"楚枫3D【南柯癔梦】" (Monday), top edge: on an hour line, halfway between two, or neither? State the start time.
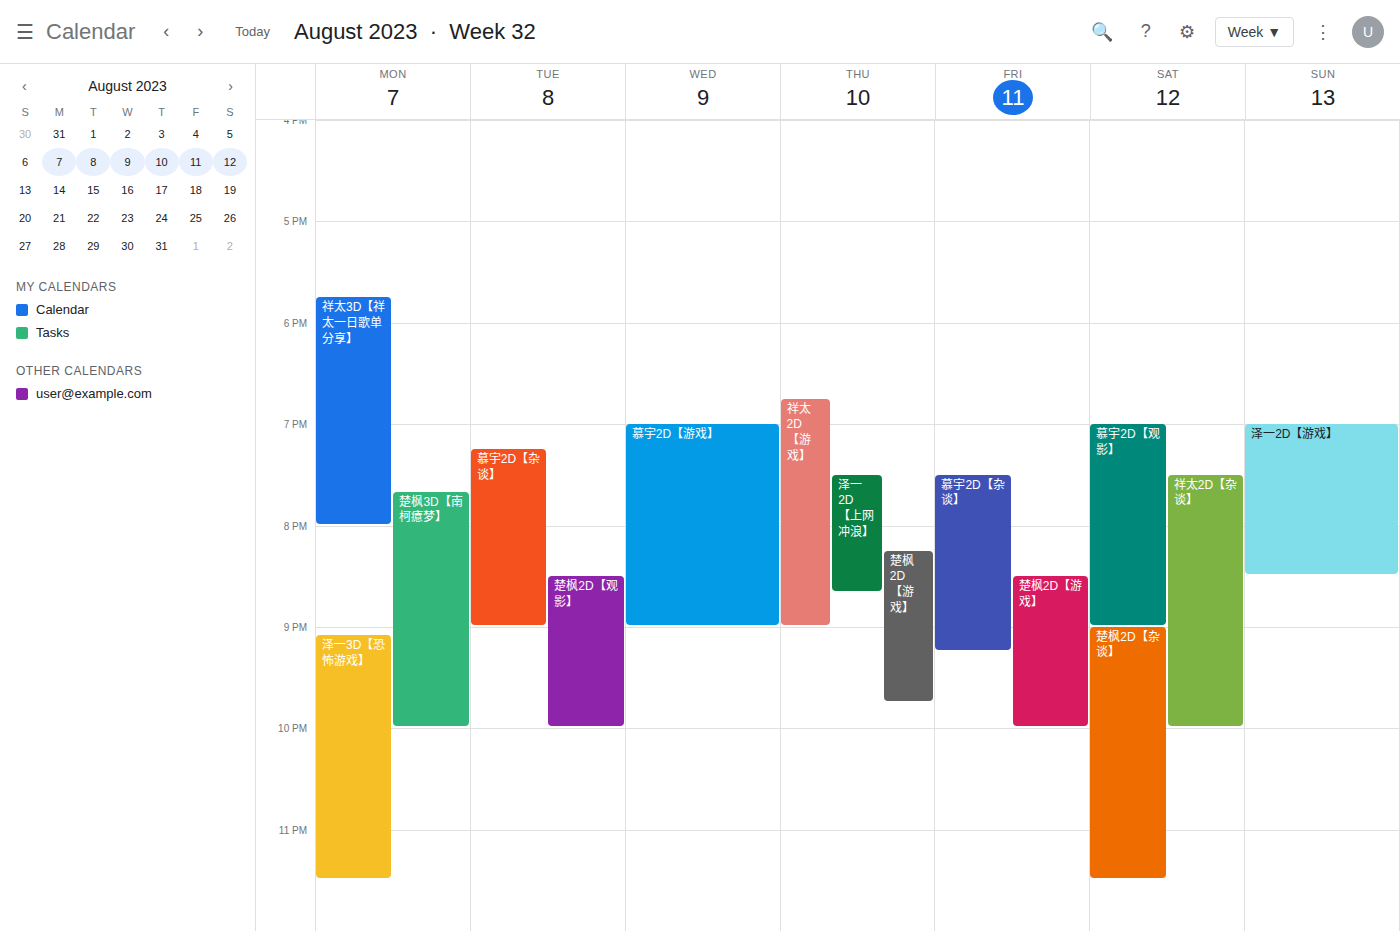
7:40 PM -- neither: 40 minutes below the 7 PM line and 20 minutes above the 8 PM line.